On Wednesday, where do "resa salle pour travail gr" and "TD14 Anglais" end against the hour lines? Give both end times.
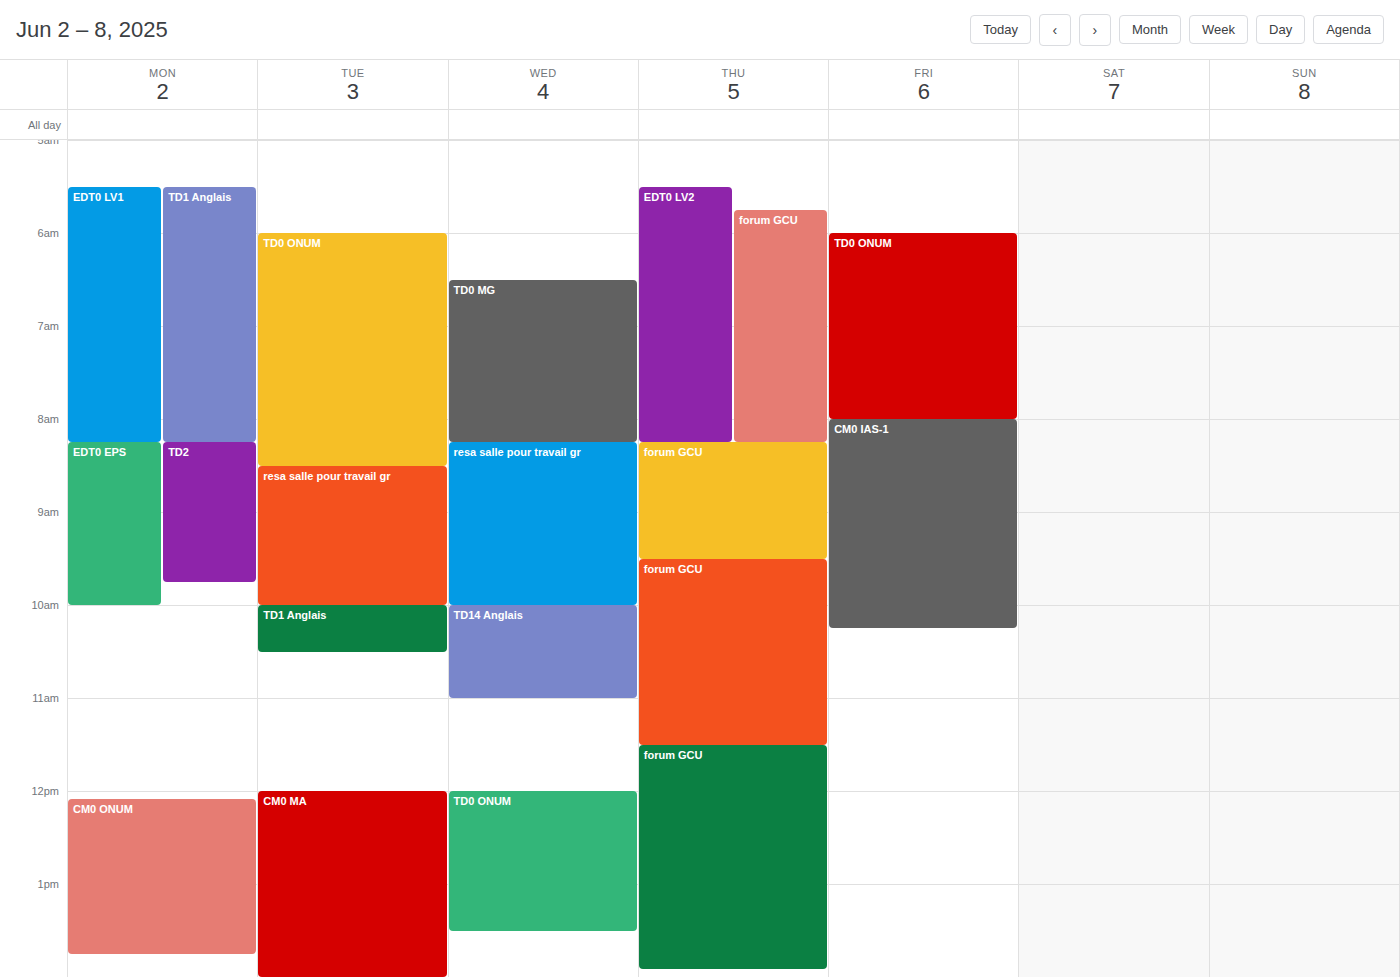
"resa salle pour travail gr": 10:00 AM, exactly on the 10 AM line. "TD14 Anglais": 11:00 AM, exactly on the 11 AM line.